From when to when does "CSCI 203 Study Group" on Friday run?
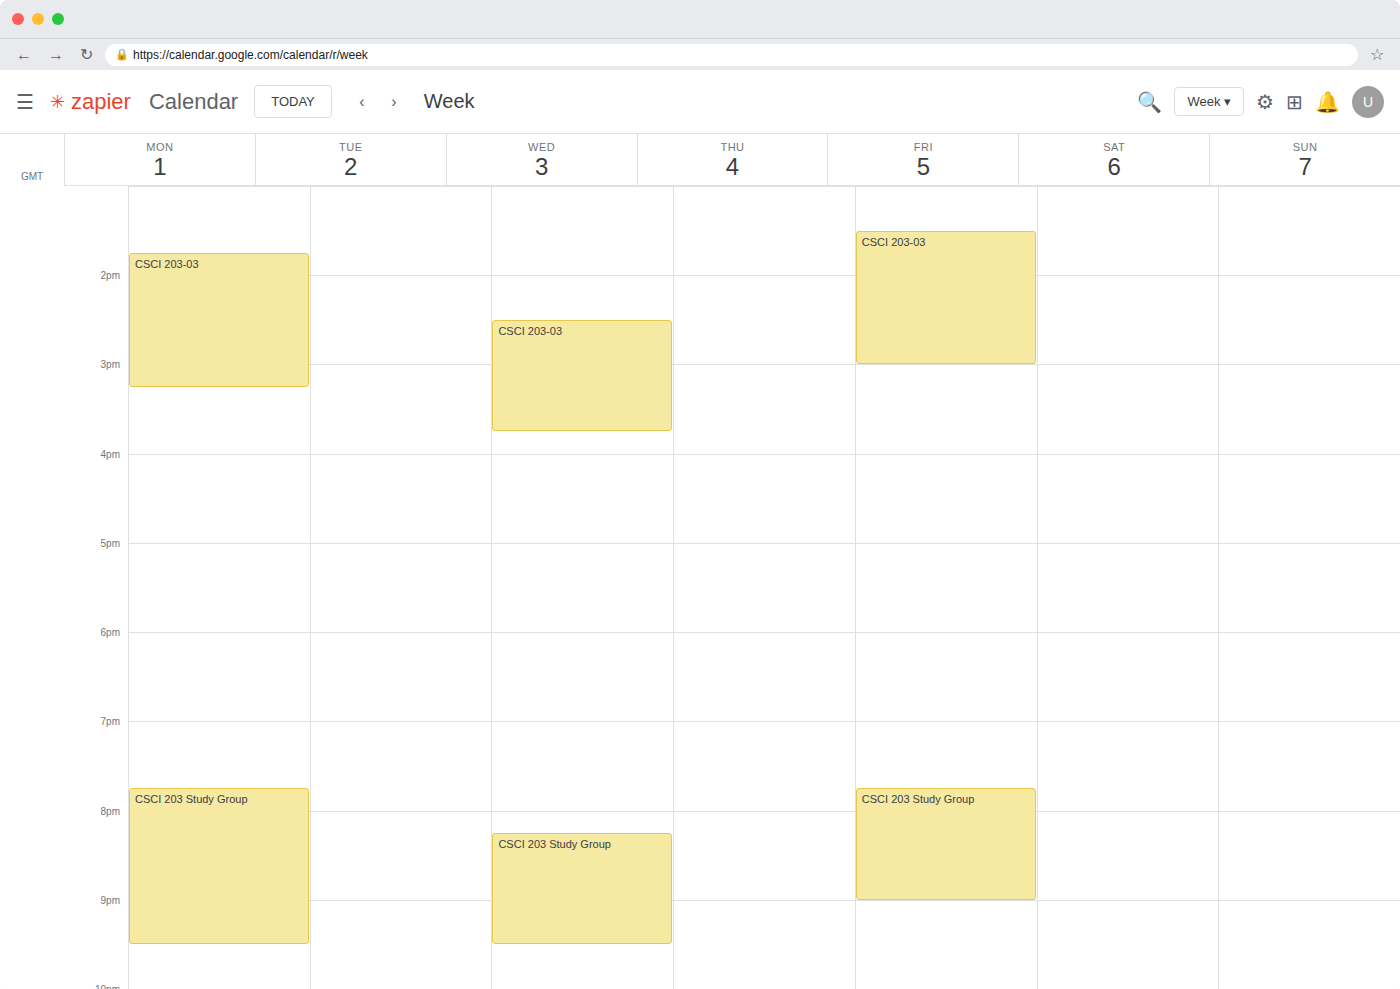
19:45 to 21:00